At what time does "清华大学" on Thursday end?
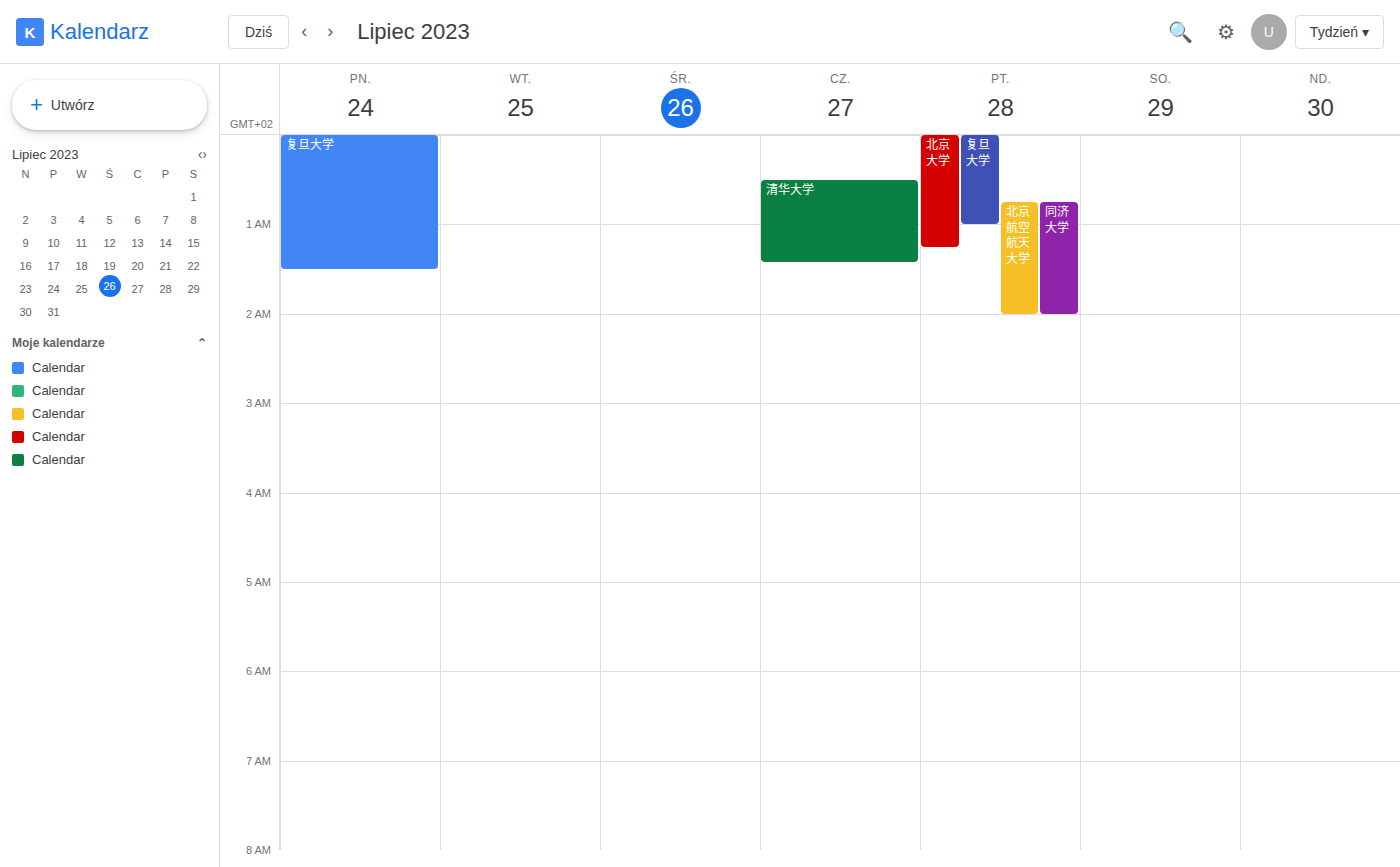
01:25